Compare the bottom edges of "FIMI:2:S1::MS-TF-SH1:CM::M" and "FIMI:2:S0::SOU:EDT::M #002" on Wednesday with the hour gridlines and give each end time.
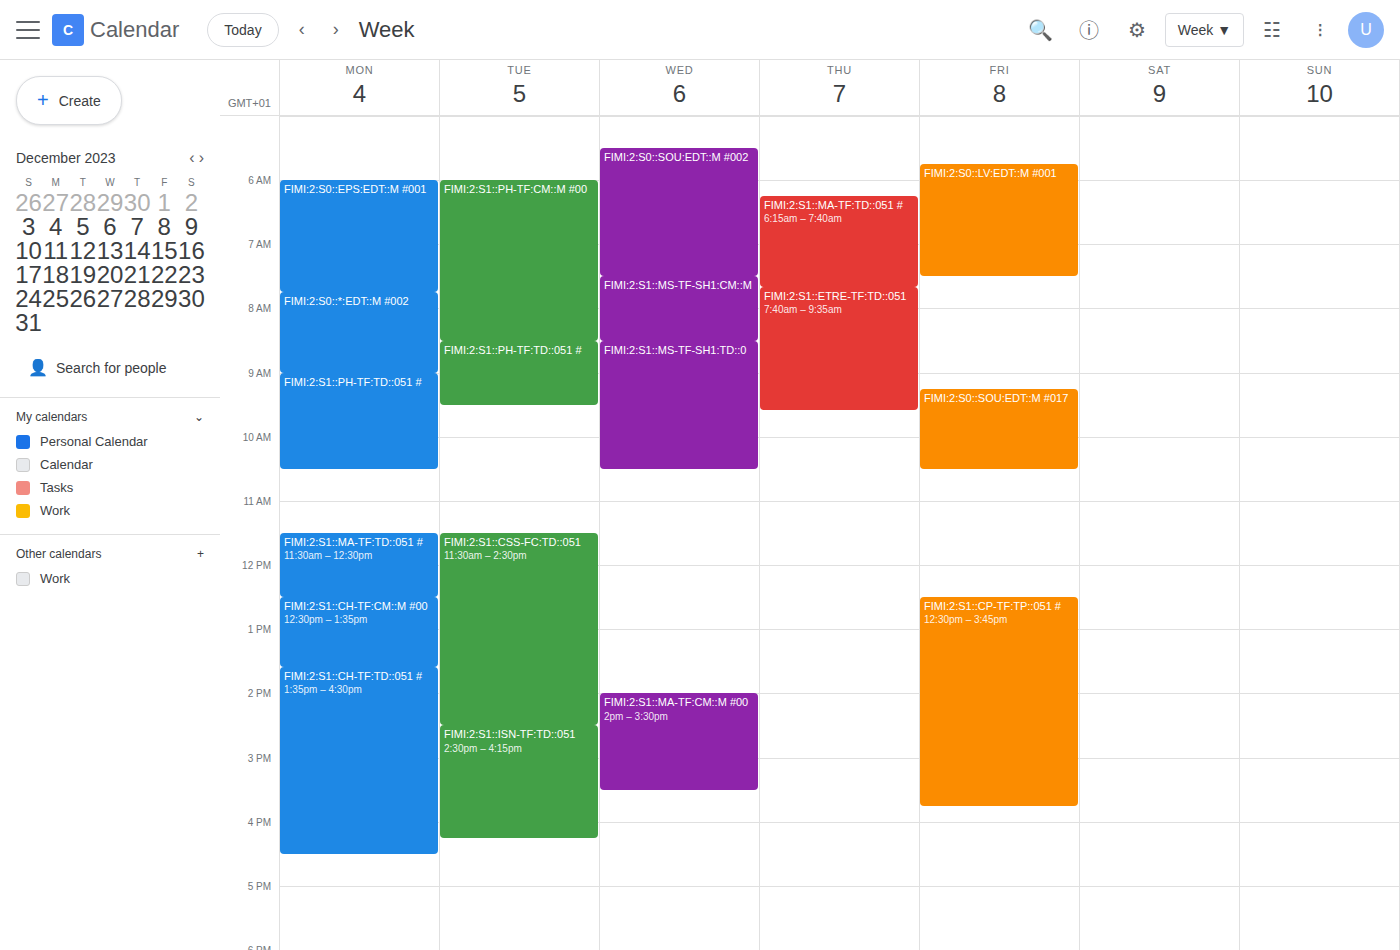
"FIMI:2:S1::MS-TF-SH1:CM::M": 8:30 AM, halfway between the 8 AM and 9 AM lines. "FIMI:2:S0::SOU:EDT::M #002": 7:30 AM, halfway between the 7 AM and 8 AM lines.